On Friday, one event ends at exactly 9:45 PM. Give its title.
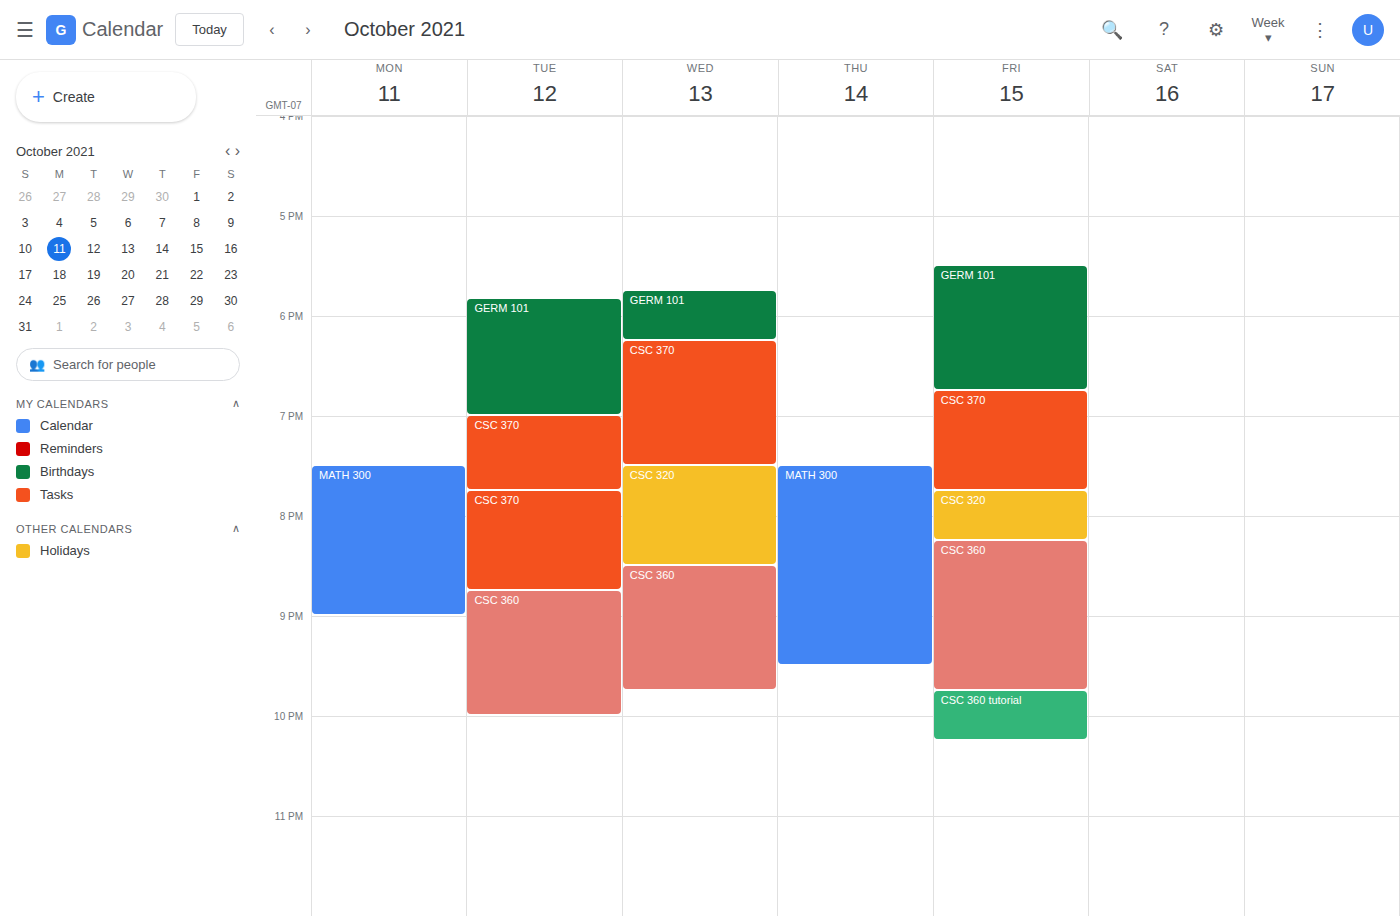
"CSC 360"